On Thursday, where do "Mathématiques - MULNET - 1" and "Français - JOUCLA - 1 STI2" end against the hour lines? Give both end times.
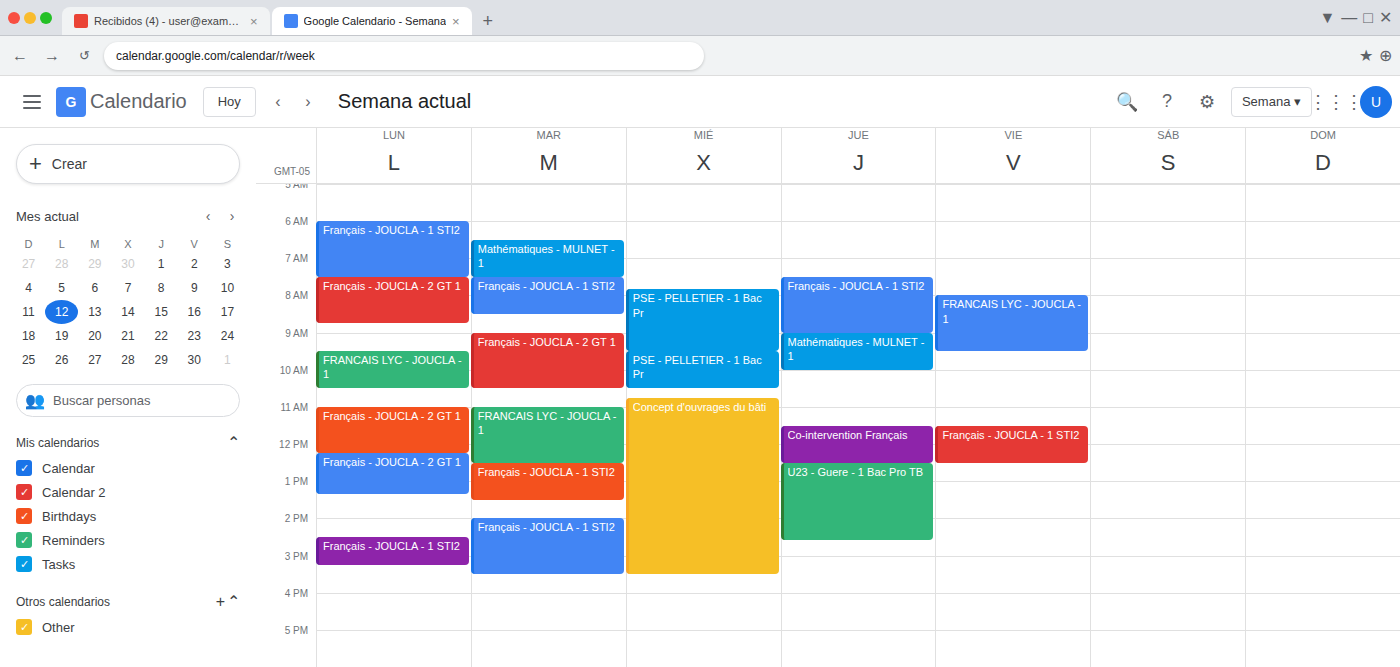
"Mathématiques - MULNET - 1": 10:00 AM, exactly on the 10 AM line. "Français - JOUCLA - 1 STI2": 9:00 AM, exactly on the 9 AM line.